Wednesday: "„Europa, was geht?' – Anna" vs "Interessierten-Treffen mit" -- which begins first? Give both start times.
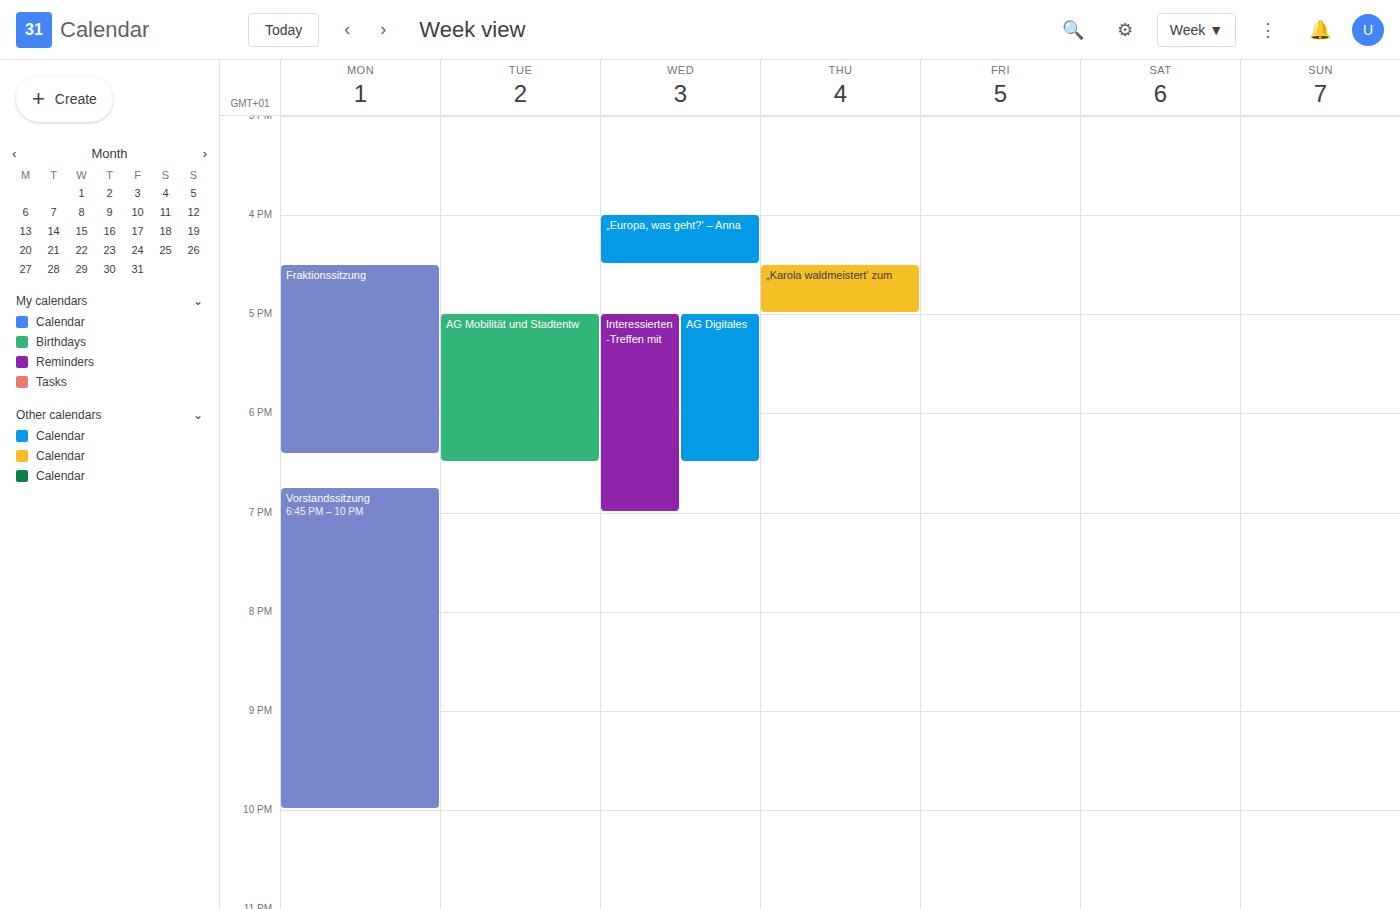
"„Europa, was geht?' – Anna" 4:00 PM; "Interessierten-Treffen mit" 5:00 PM.